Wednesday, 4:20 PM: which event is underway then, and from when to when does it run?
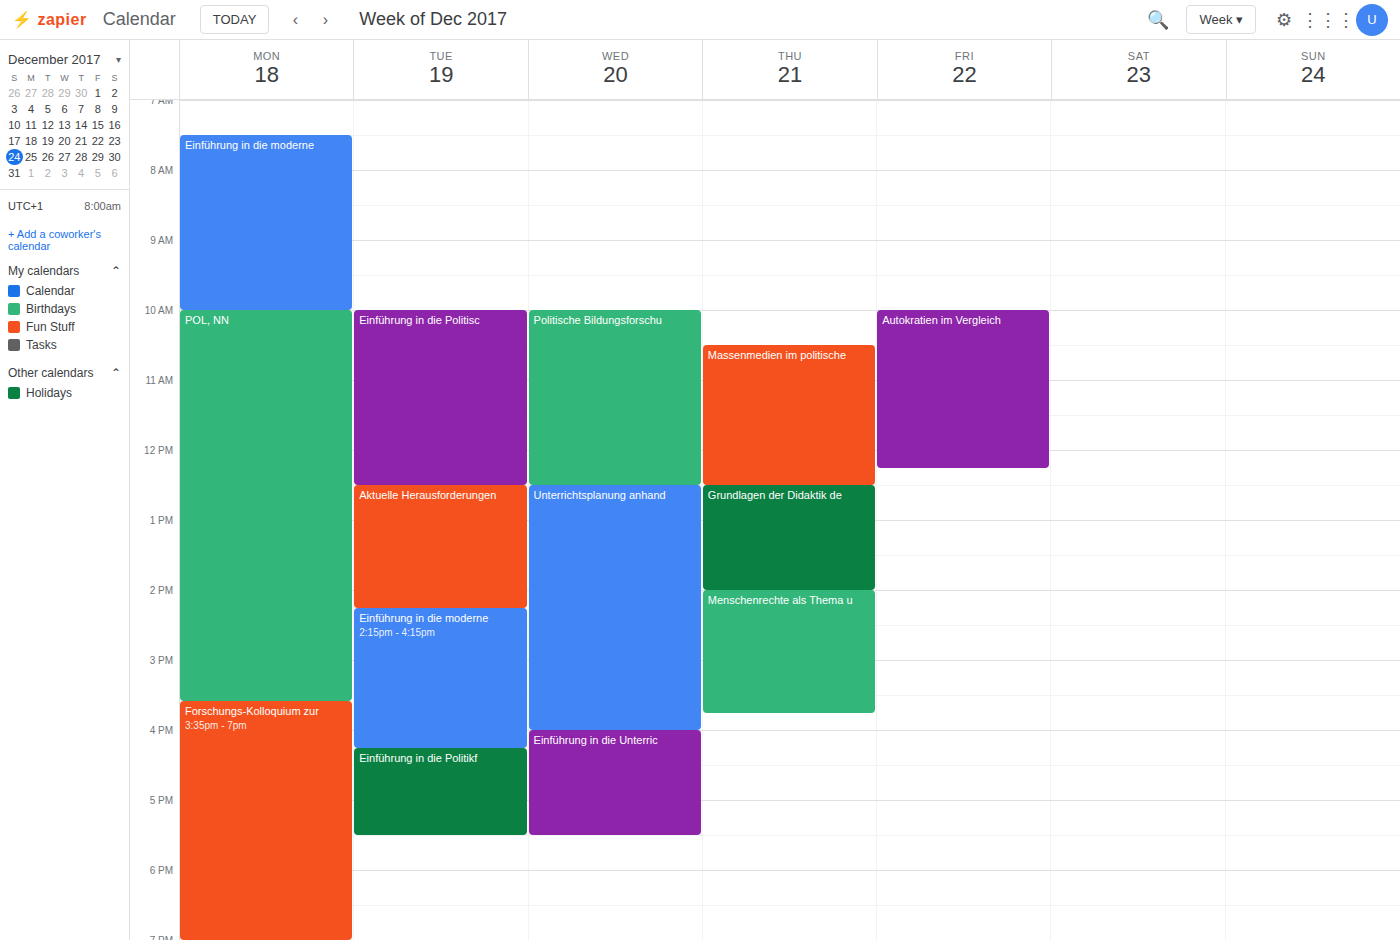
"Einführung in die Unterric", 4:00 PM to 5:30 PM